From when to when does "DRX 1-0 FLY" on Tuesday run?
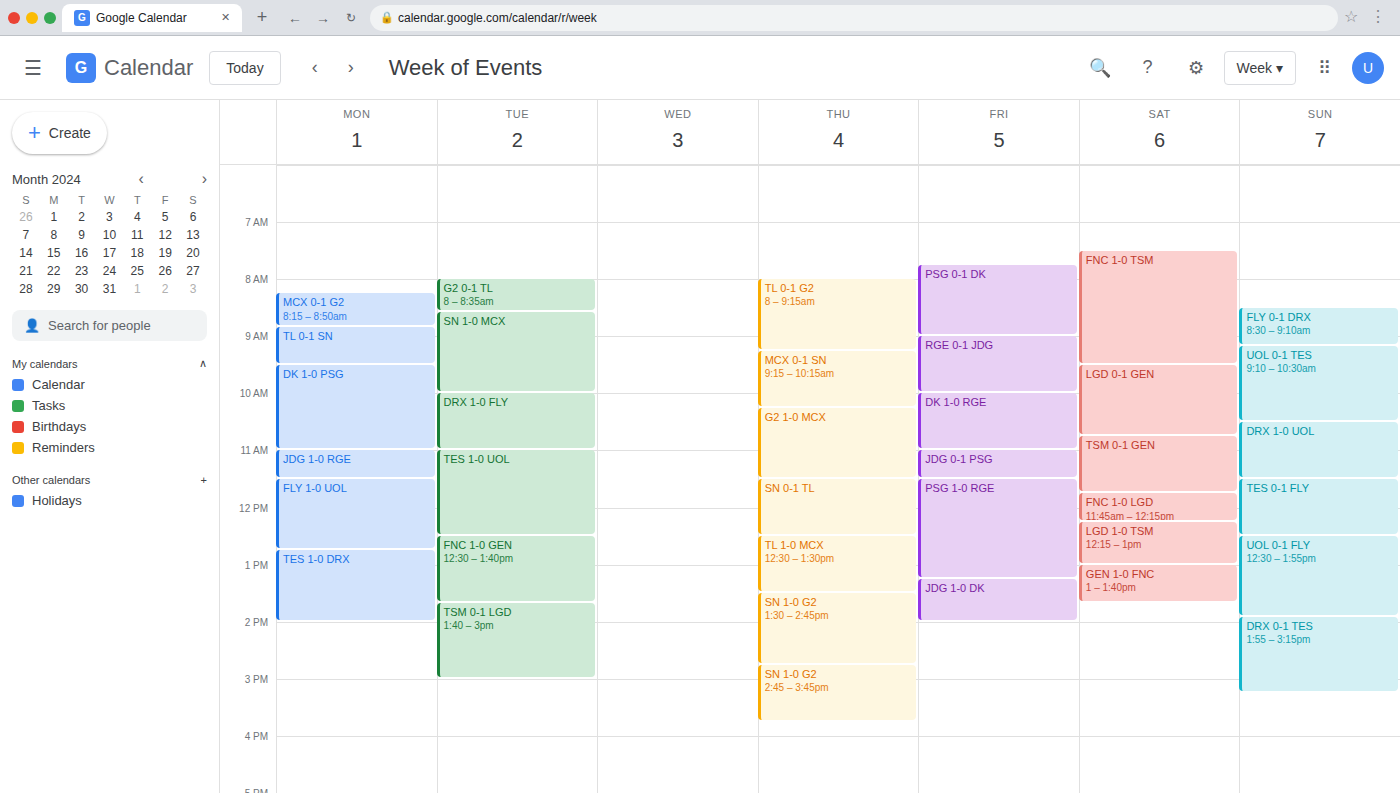
10:00 AM to 11:00 AM